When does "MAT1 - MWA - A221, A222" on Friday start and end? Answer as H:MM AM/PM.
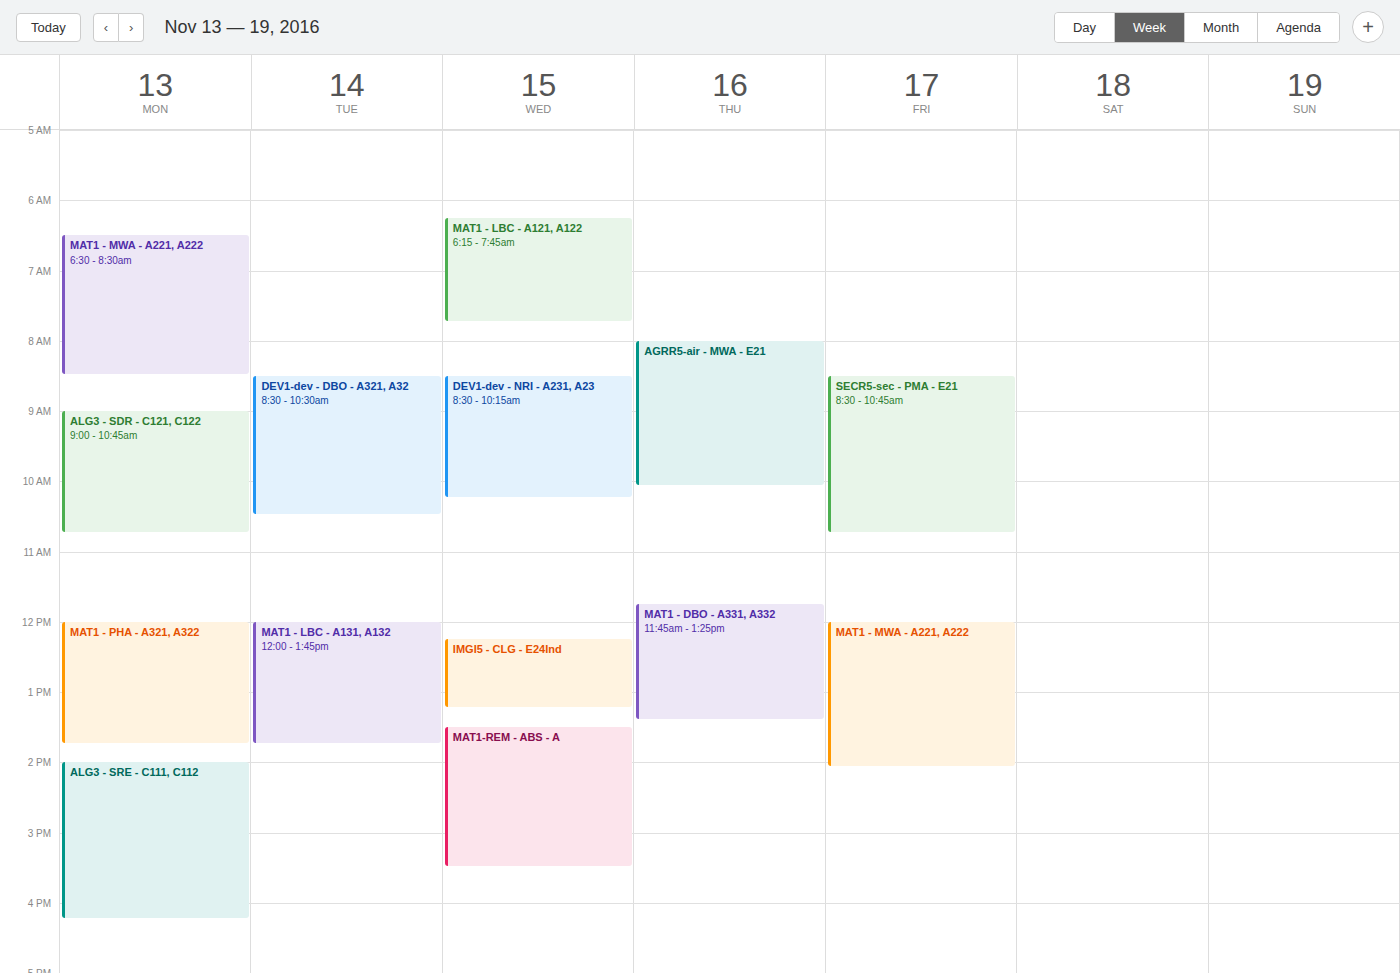
12:00 PM to 2:05 PM